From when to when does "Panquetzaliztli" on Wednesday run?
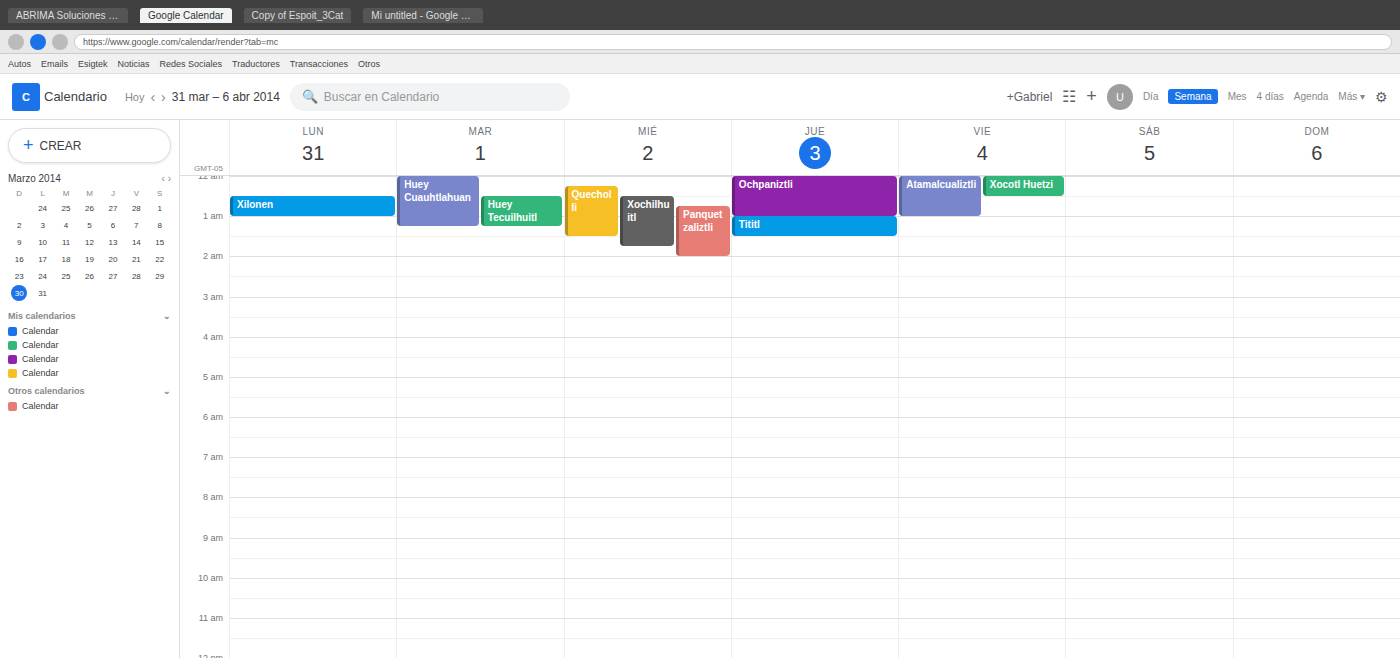
00:45 to 02:00